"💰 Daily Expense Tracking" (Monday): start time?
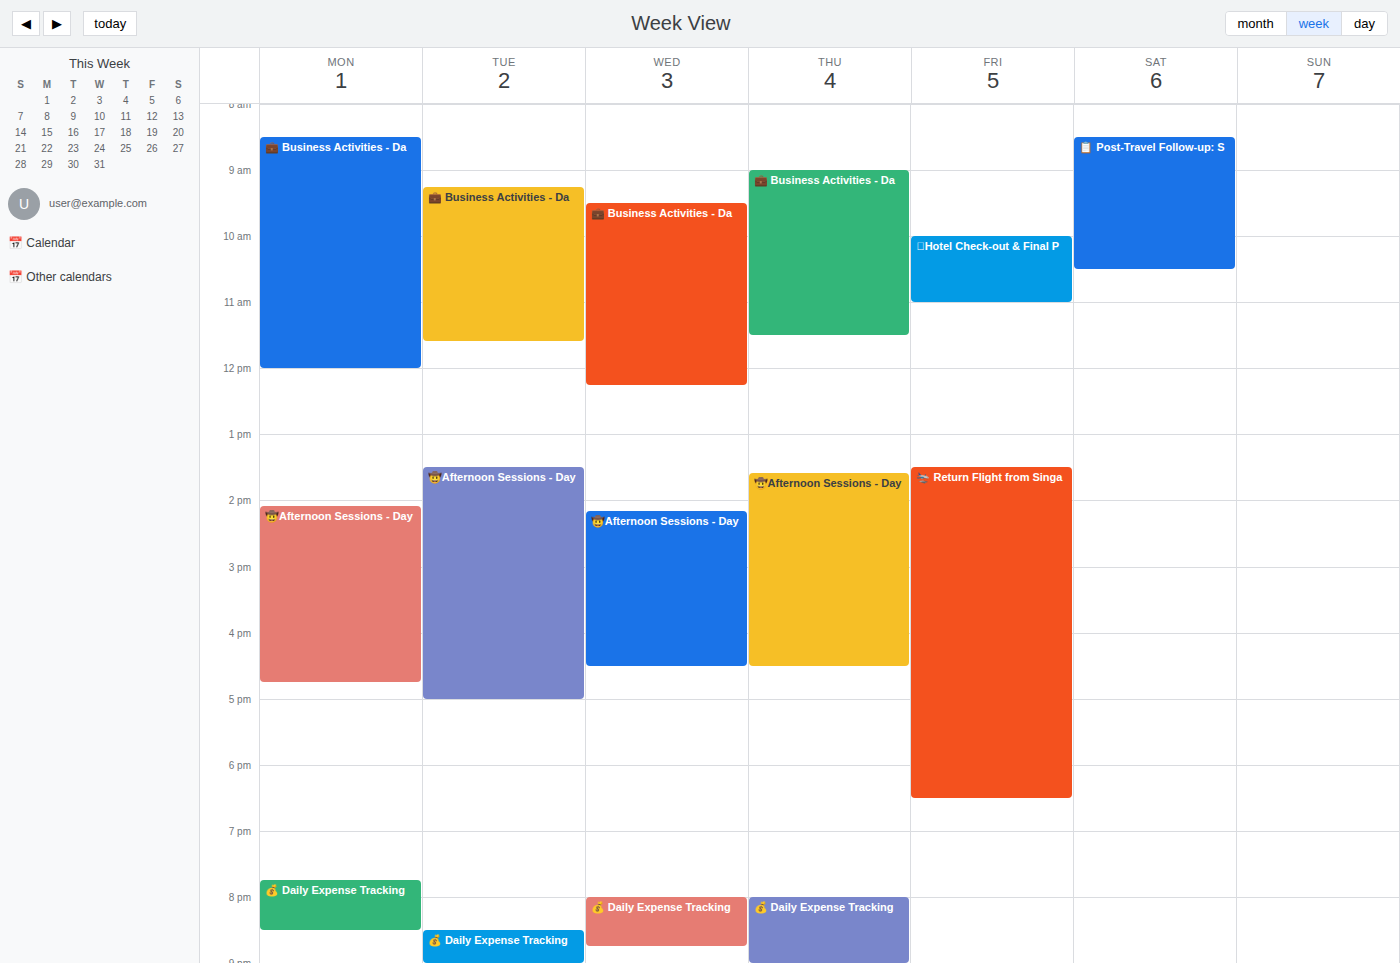
7:45 PM